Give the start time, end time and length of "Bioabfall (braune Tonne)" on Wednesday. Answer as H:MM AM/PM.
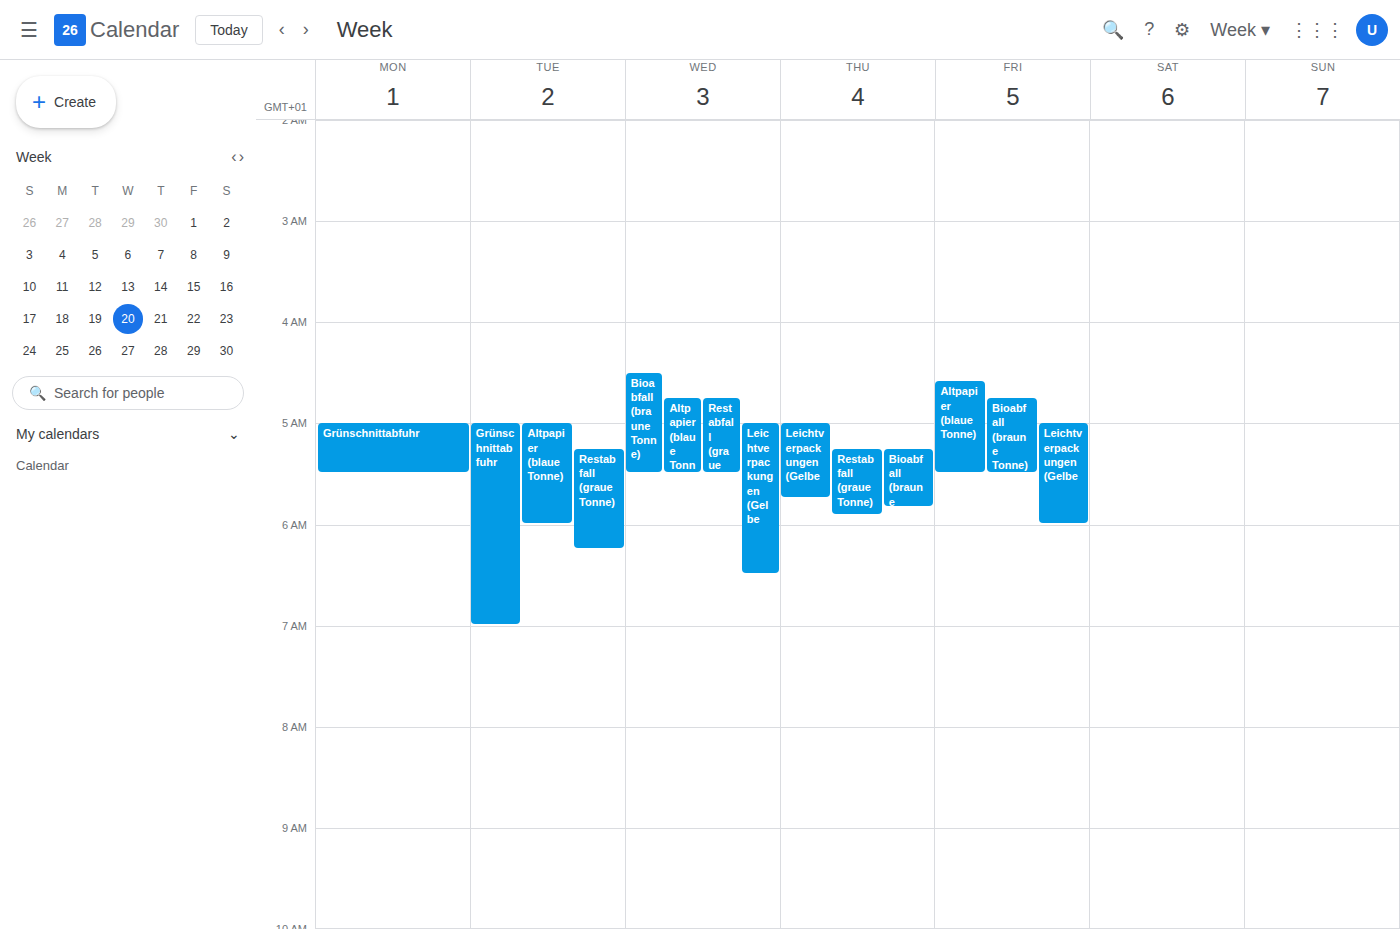
4:30 AM to 5:30 AM, 1 hour